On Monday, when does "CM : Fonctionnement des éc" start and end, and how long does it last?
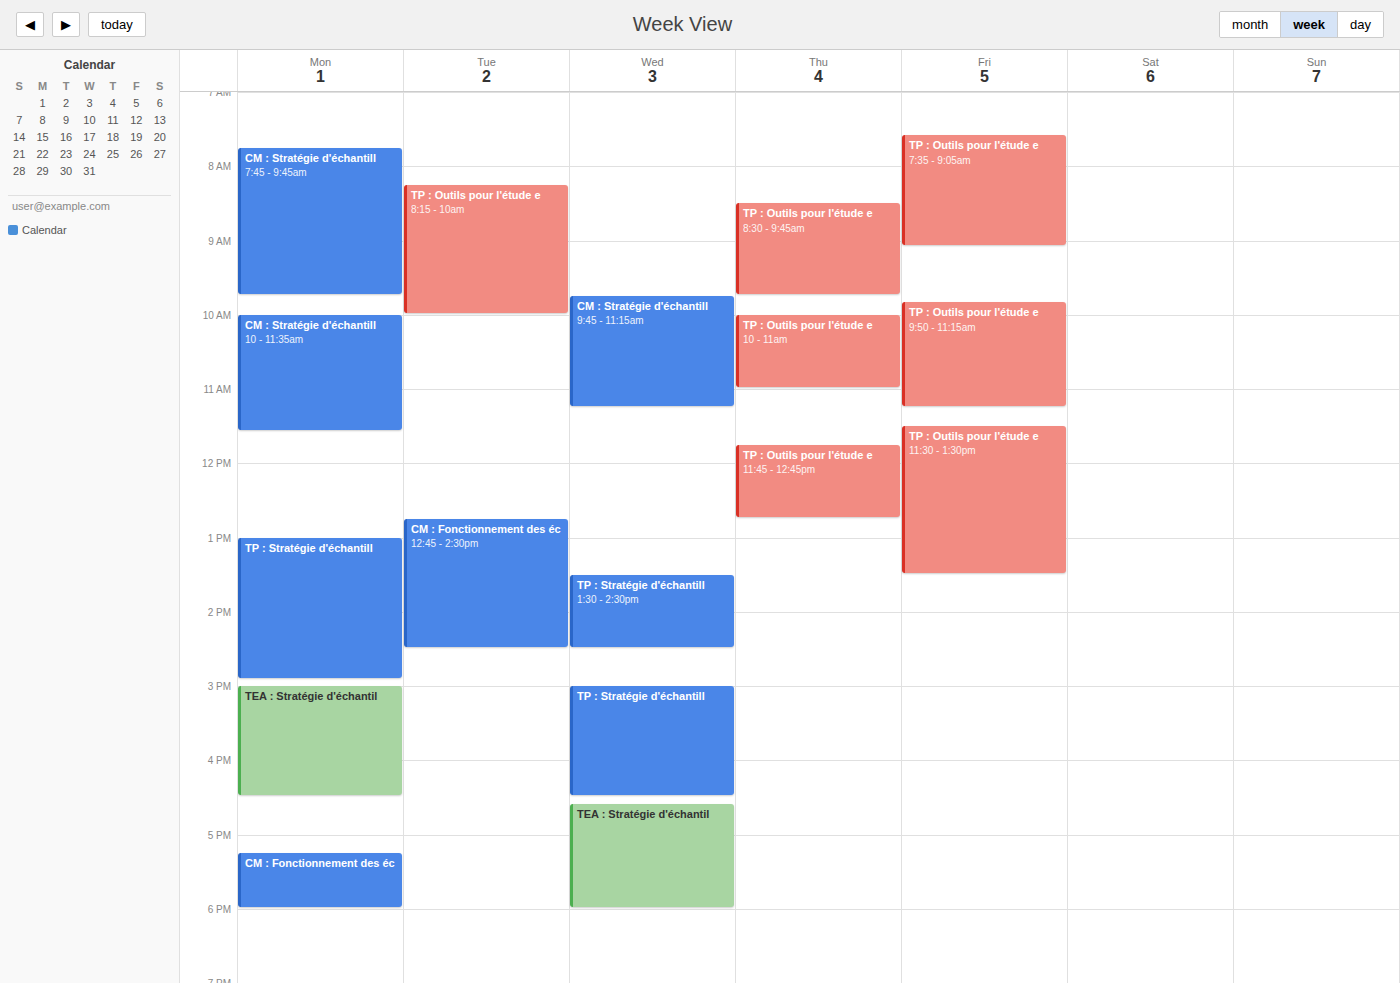
17:15 to 18:00, 45 minutes